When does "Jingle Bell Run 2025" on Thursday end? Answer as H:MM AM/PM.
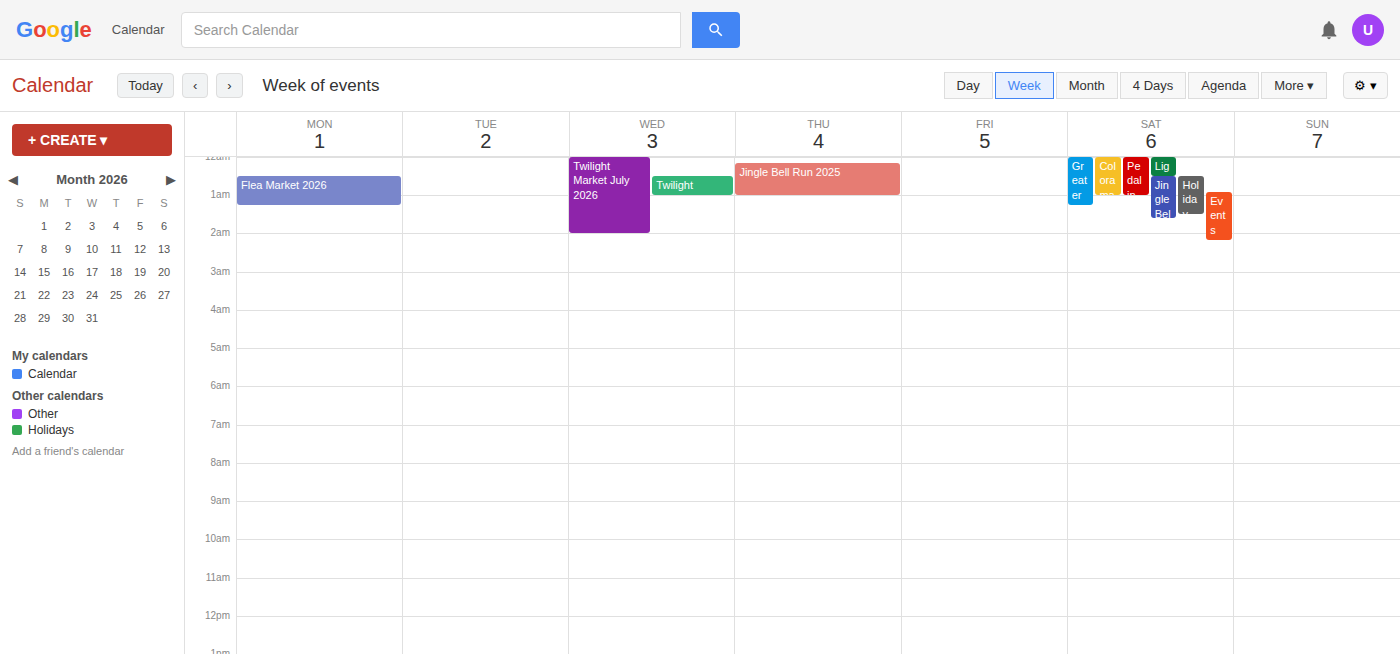
1:00 AM